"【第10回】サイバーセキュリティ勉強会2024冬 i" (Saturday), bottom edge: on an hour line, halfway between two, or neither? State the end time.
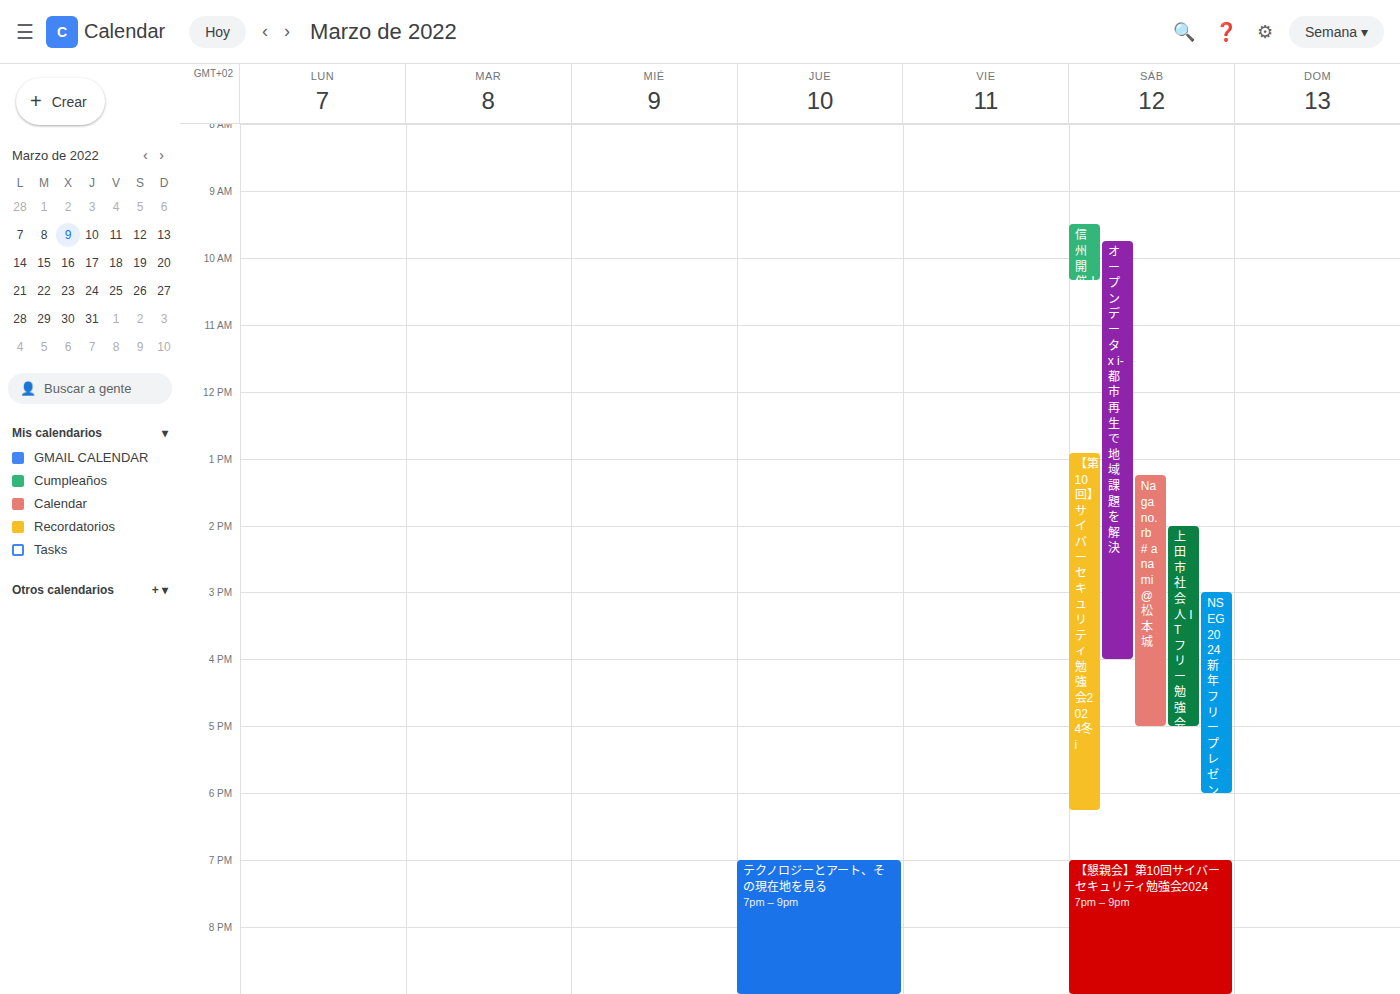
6:15 PM -- neither: a quarter of the way from the 6 PM line to the 7 PM line.